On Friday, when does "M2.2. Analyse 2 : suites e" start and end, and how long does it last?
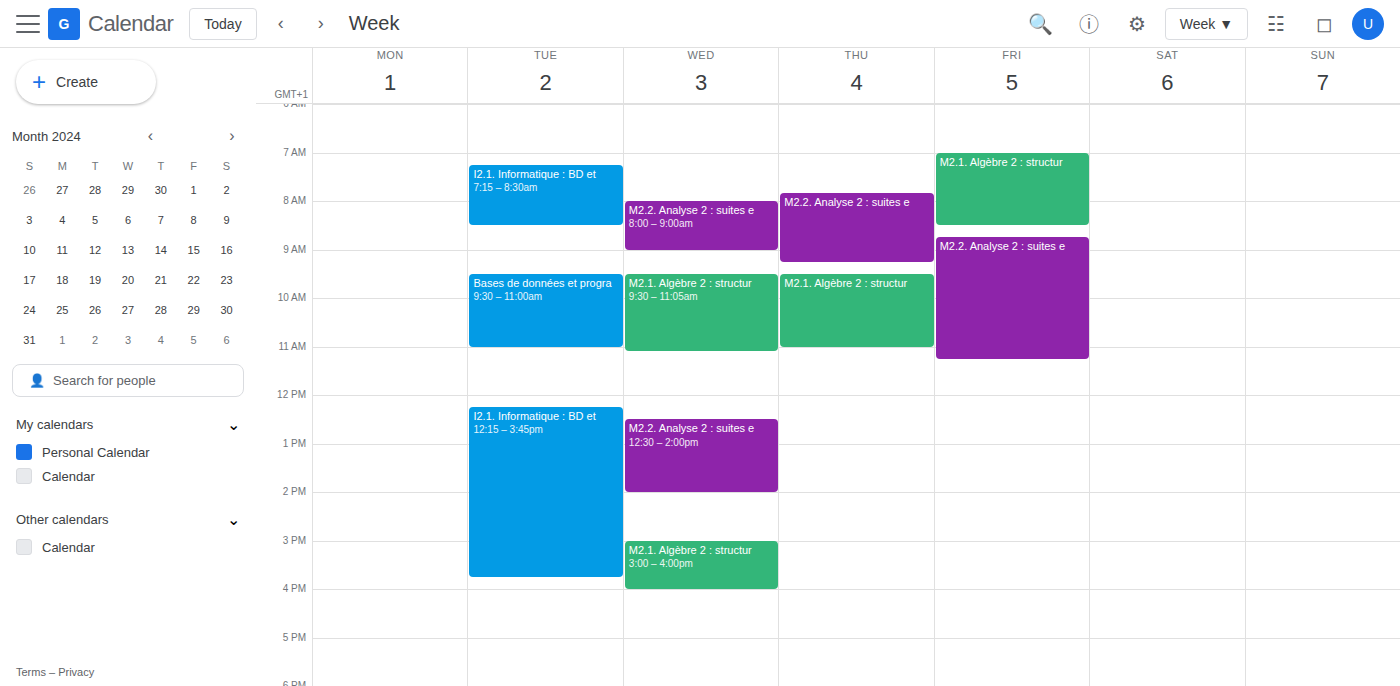
8:45 AM to 11:15 AM, 2 hours 30 minutes